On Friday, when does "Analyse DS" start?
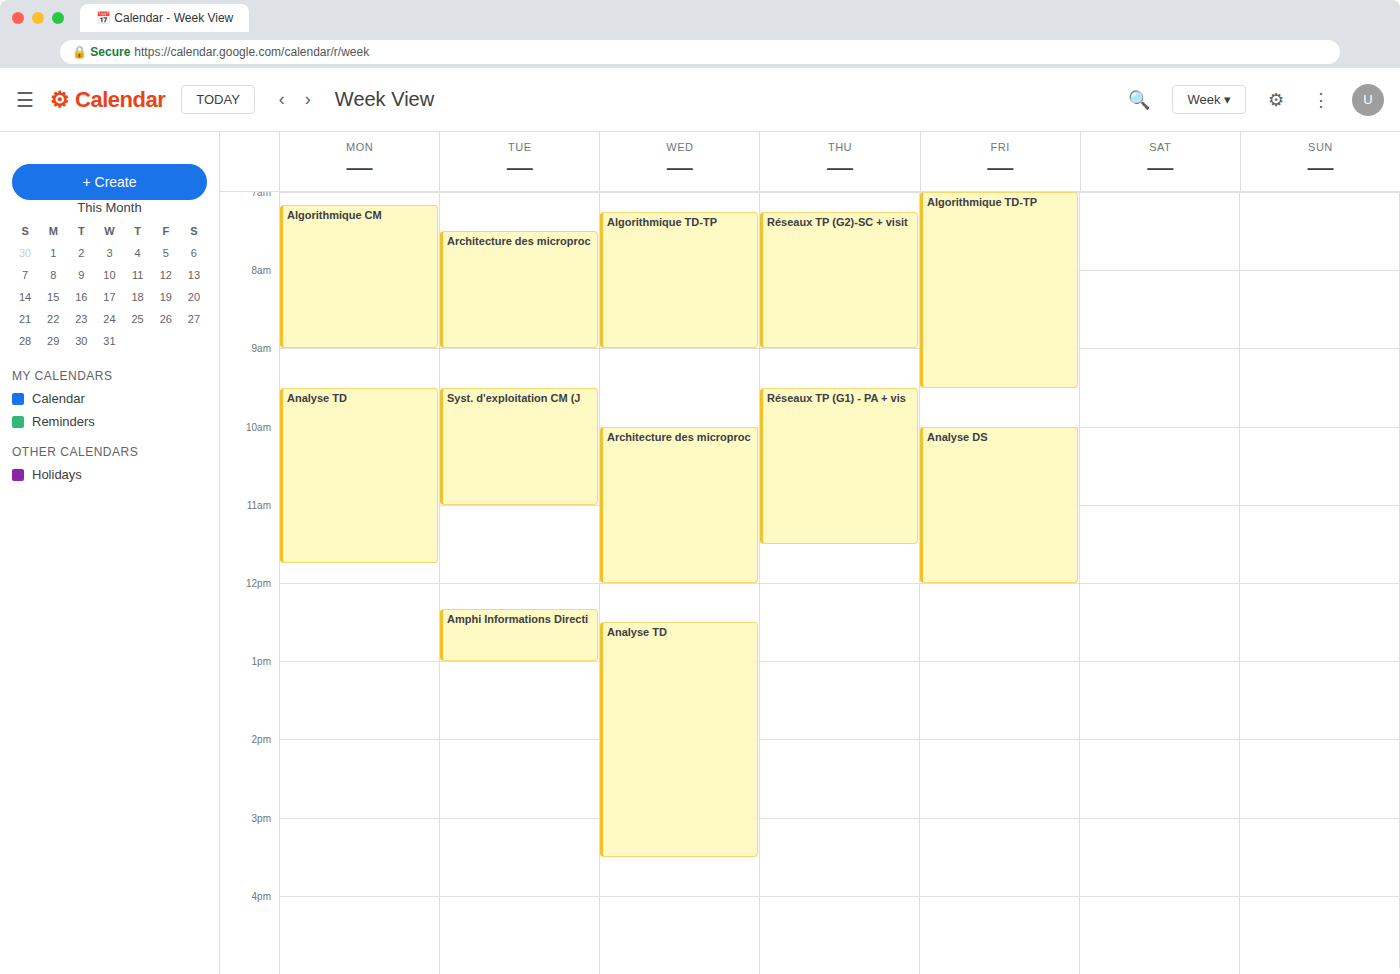
10:00 AM